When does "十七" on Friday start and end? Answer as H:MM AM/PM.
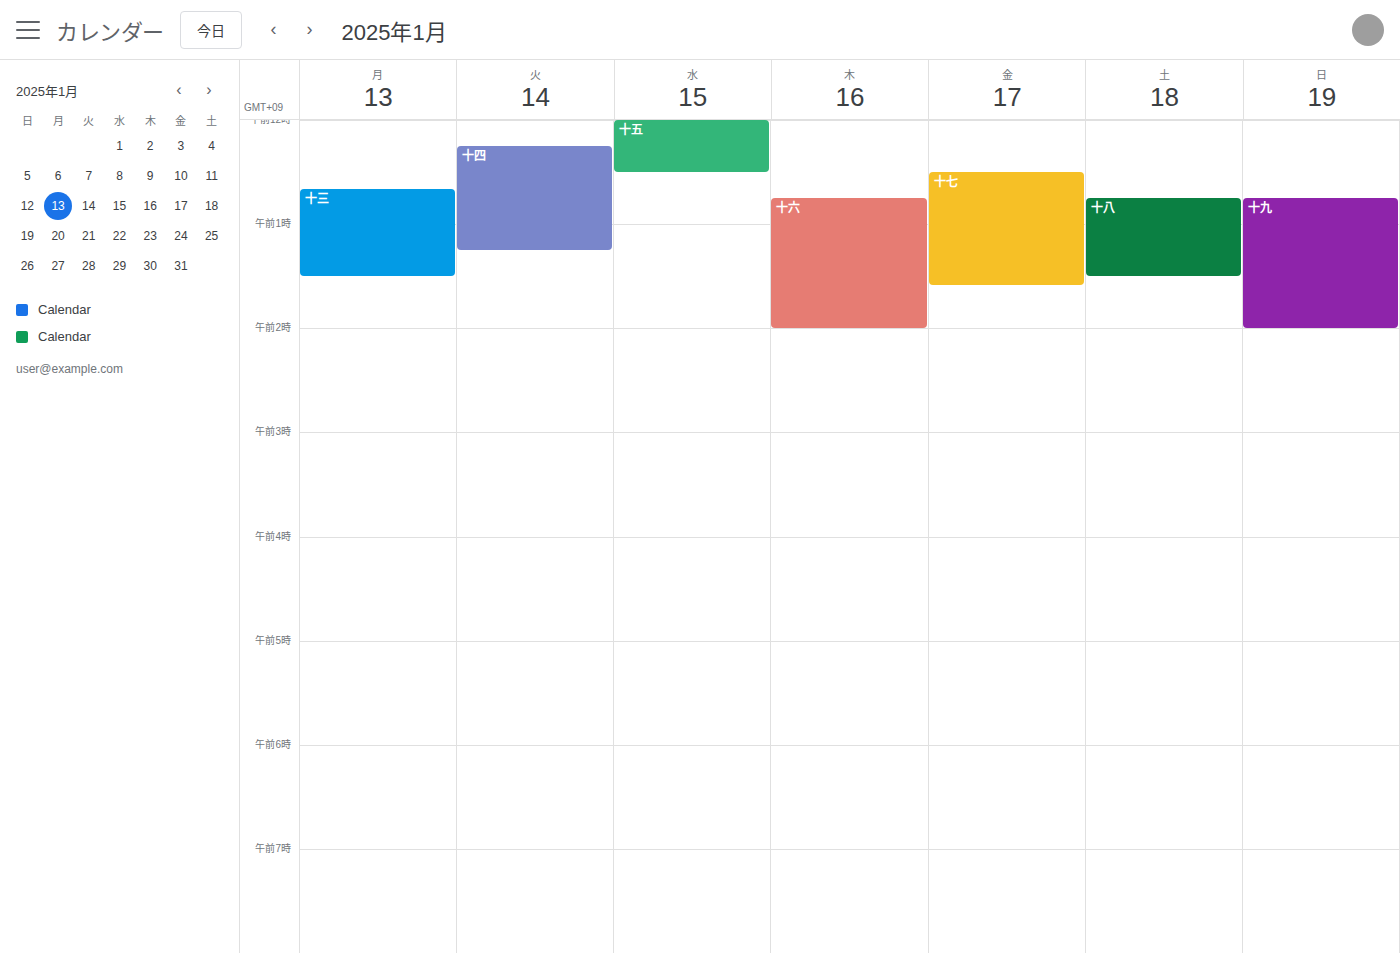
12:30 AM to 1:35 AM